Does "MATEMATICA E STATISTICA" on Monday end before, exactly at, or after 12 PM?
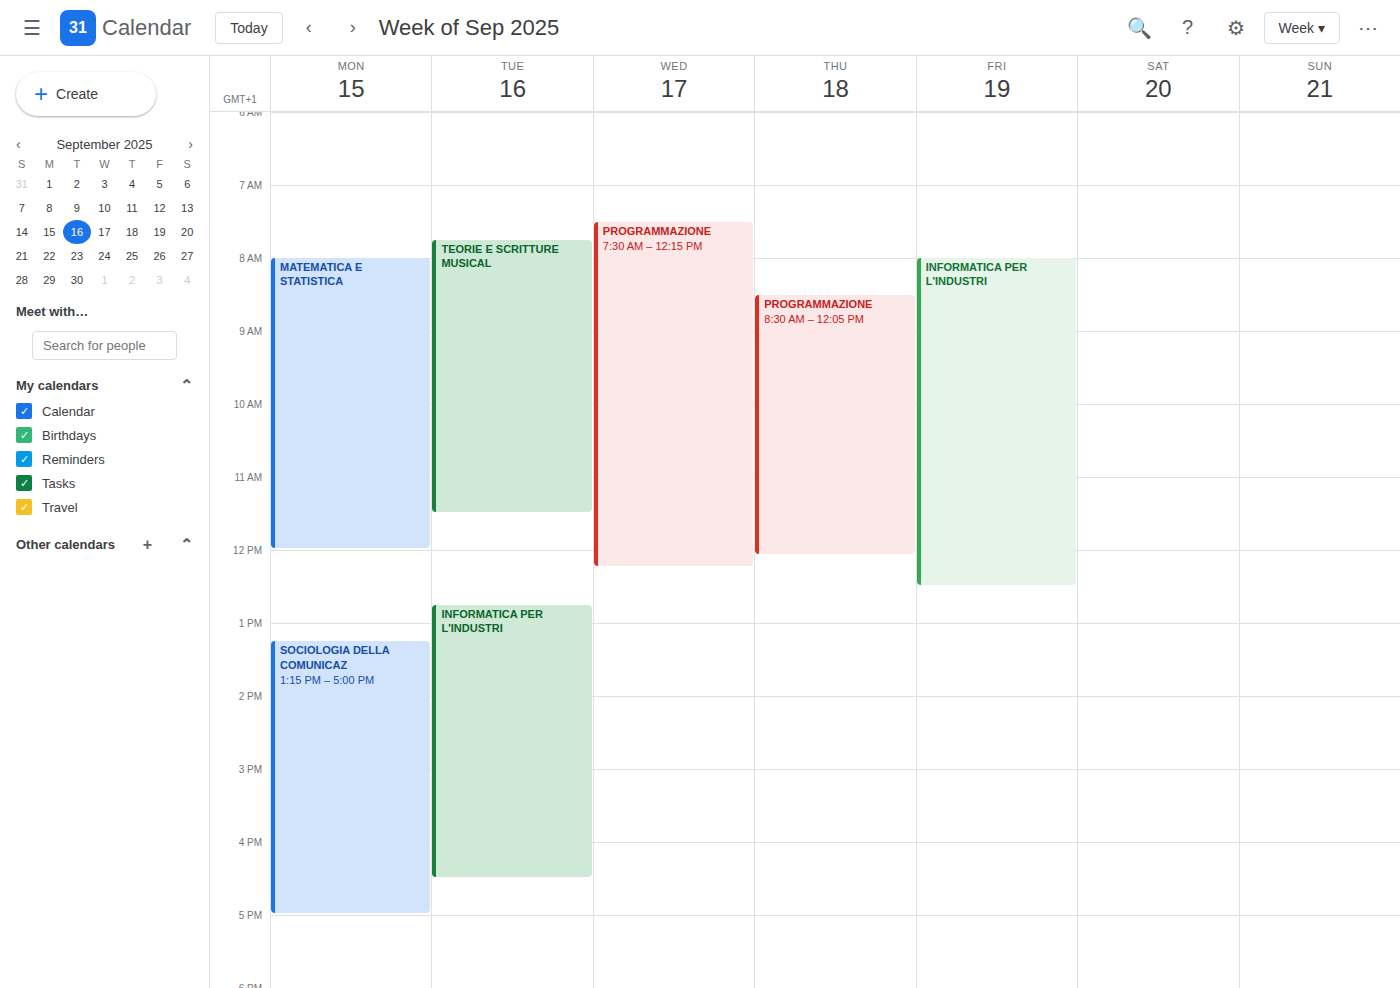
12:00 PM -- exactly at 12 PM, on the 12 PM line.